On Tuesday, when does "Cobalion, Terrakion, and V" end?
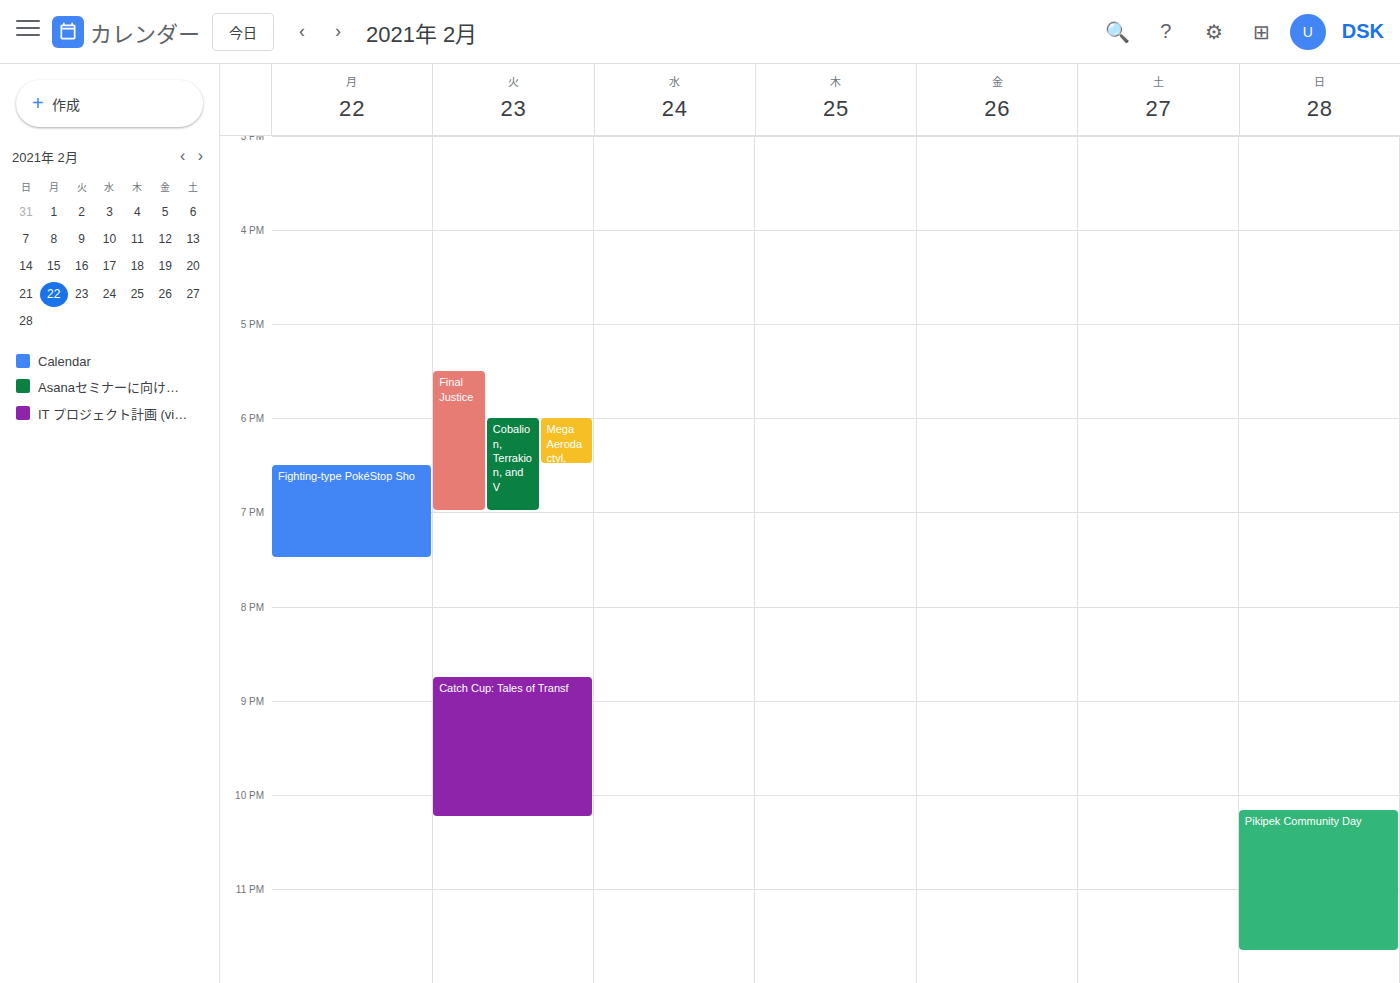
7:00 PM